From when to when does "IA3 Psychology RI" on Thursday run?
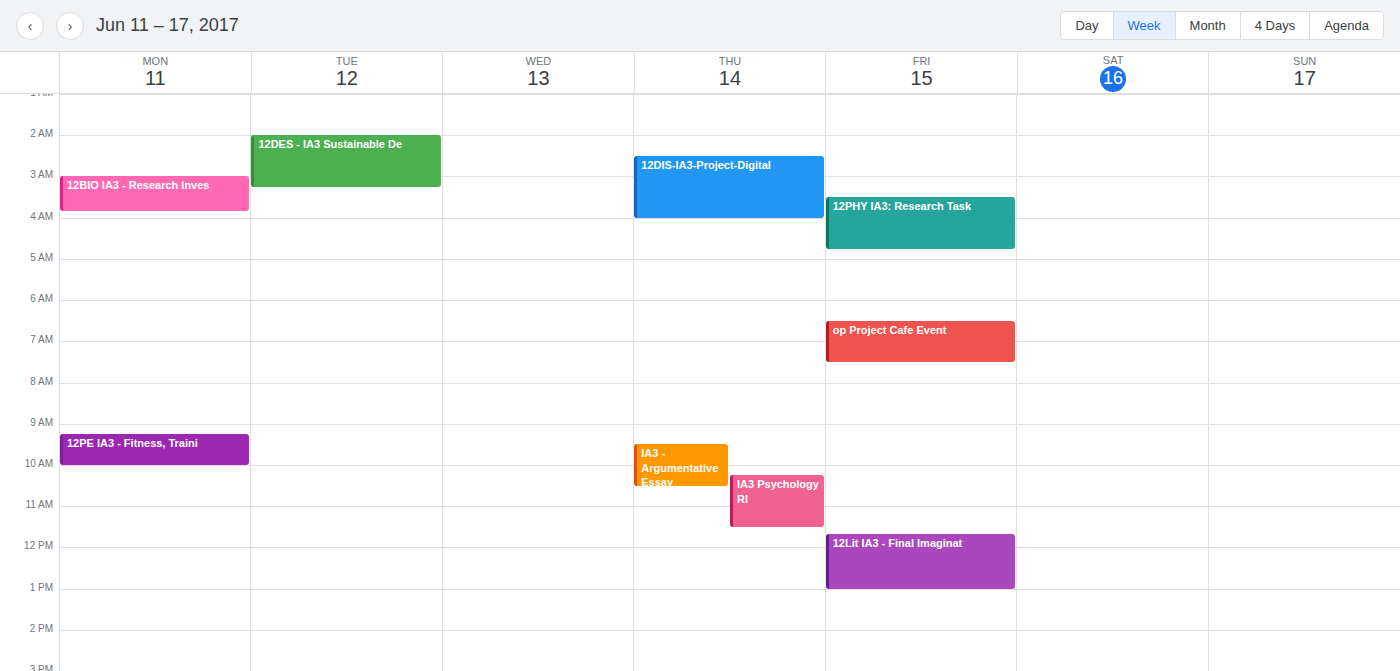
10:15 AM to 11:30 AM